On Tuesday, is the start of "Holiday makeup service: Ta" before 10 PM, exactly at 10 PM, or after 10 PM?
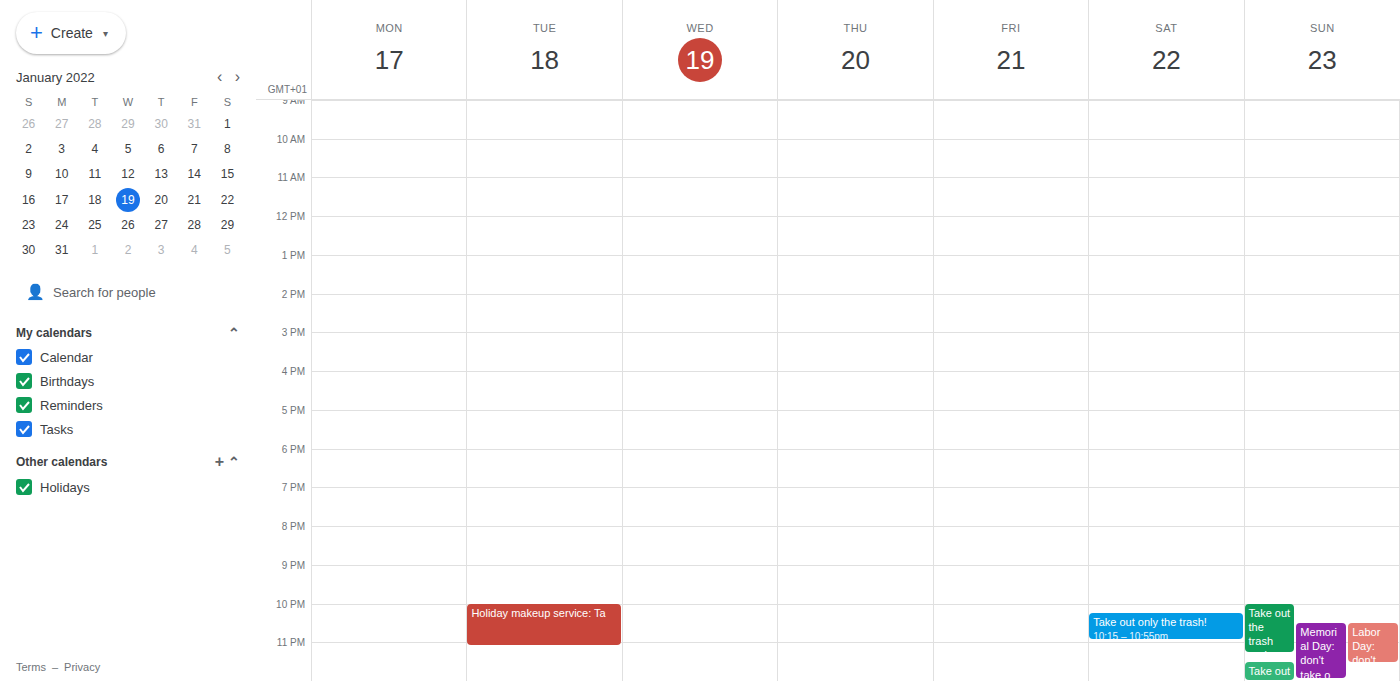
10:00 PM -- exactly at 10 PM, on the 10 PM line.